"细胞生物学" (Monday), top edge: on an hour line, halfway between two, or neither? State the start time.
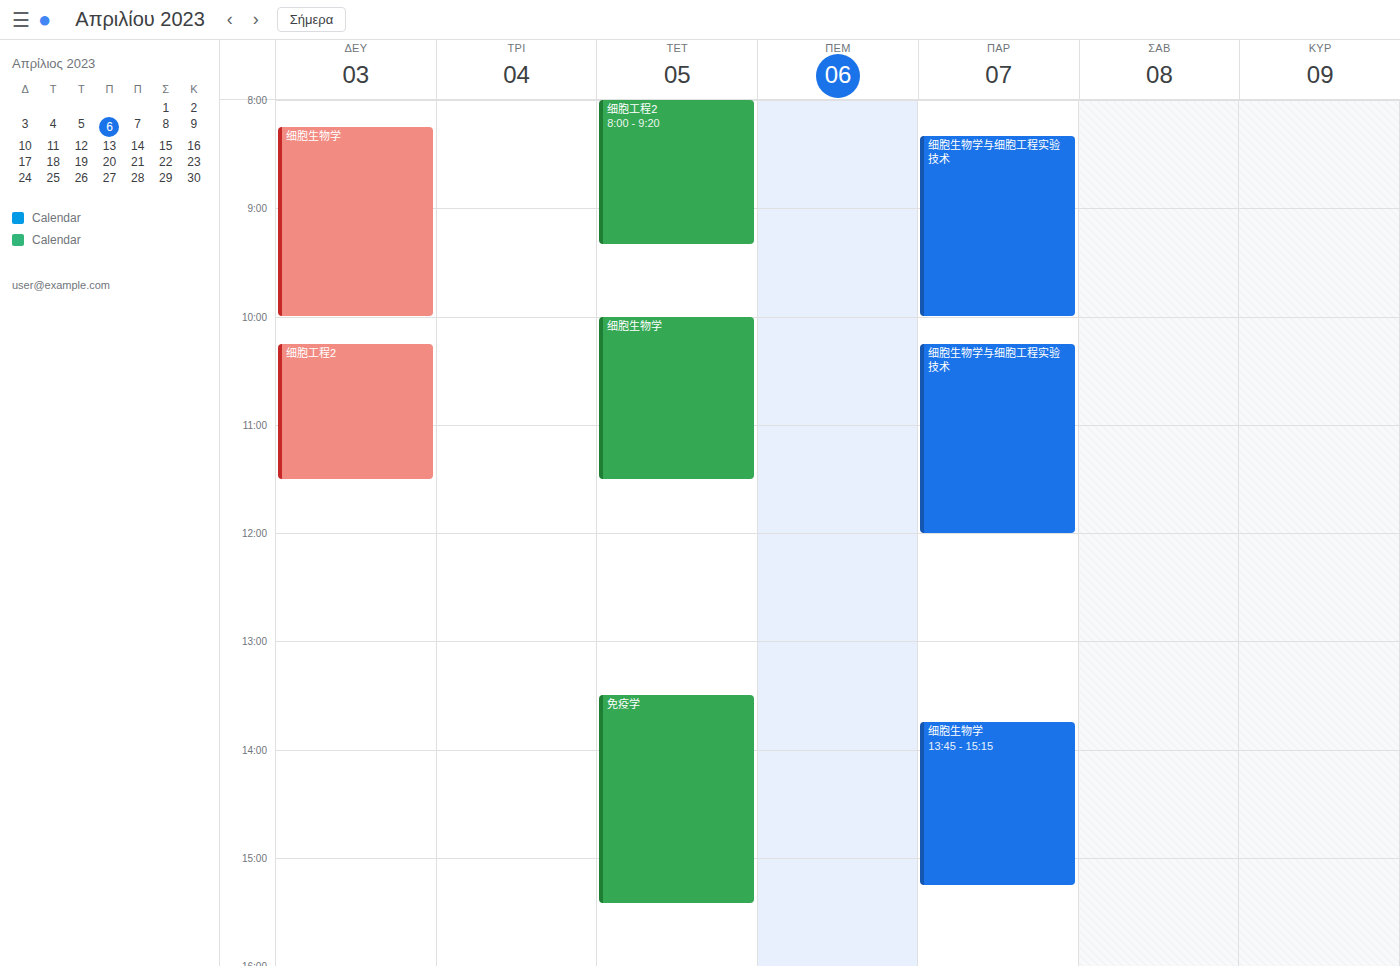
8:15 AM -- neither: a quarter of the way from the 8 AM line to the 9 AM line.